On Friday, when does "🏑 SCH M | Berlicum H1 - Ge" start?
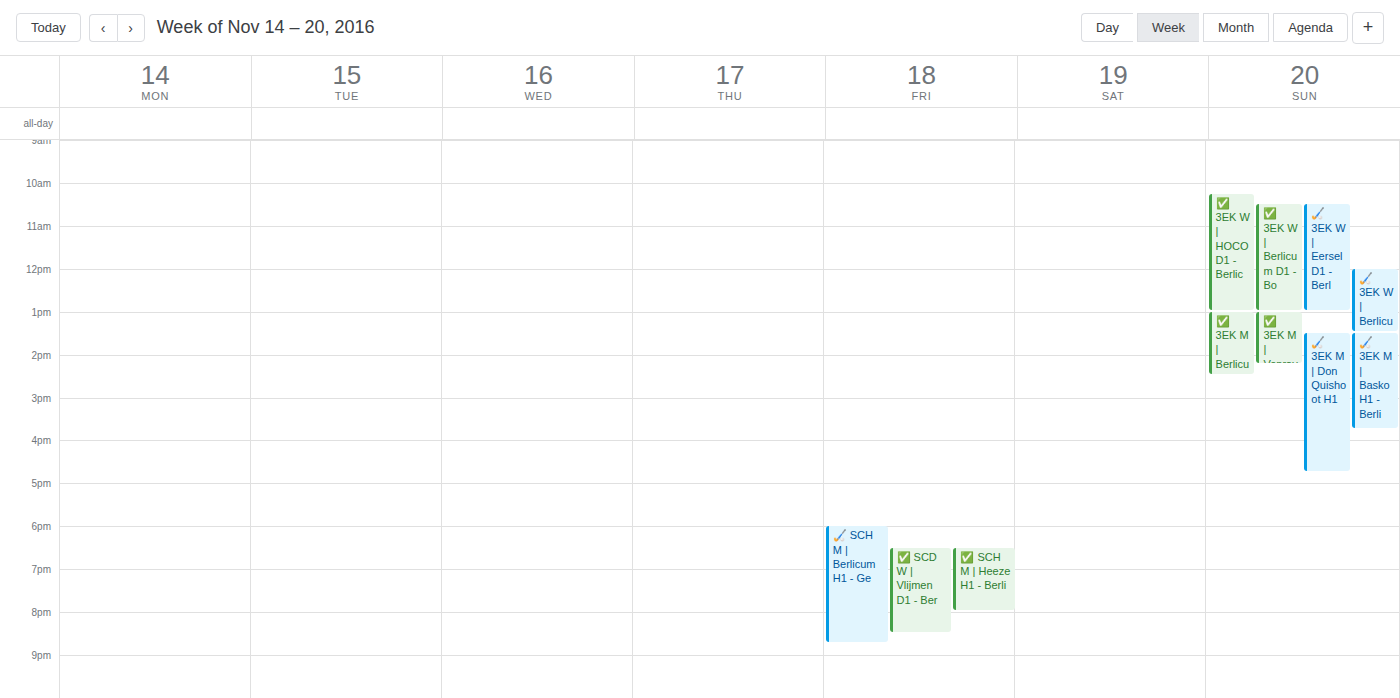
6:00 PM